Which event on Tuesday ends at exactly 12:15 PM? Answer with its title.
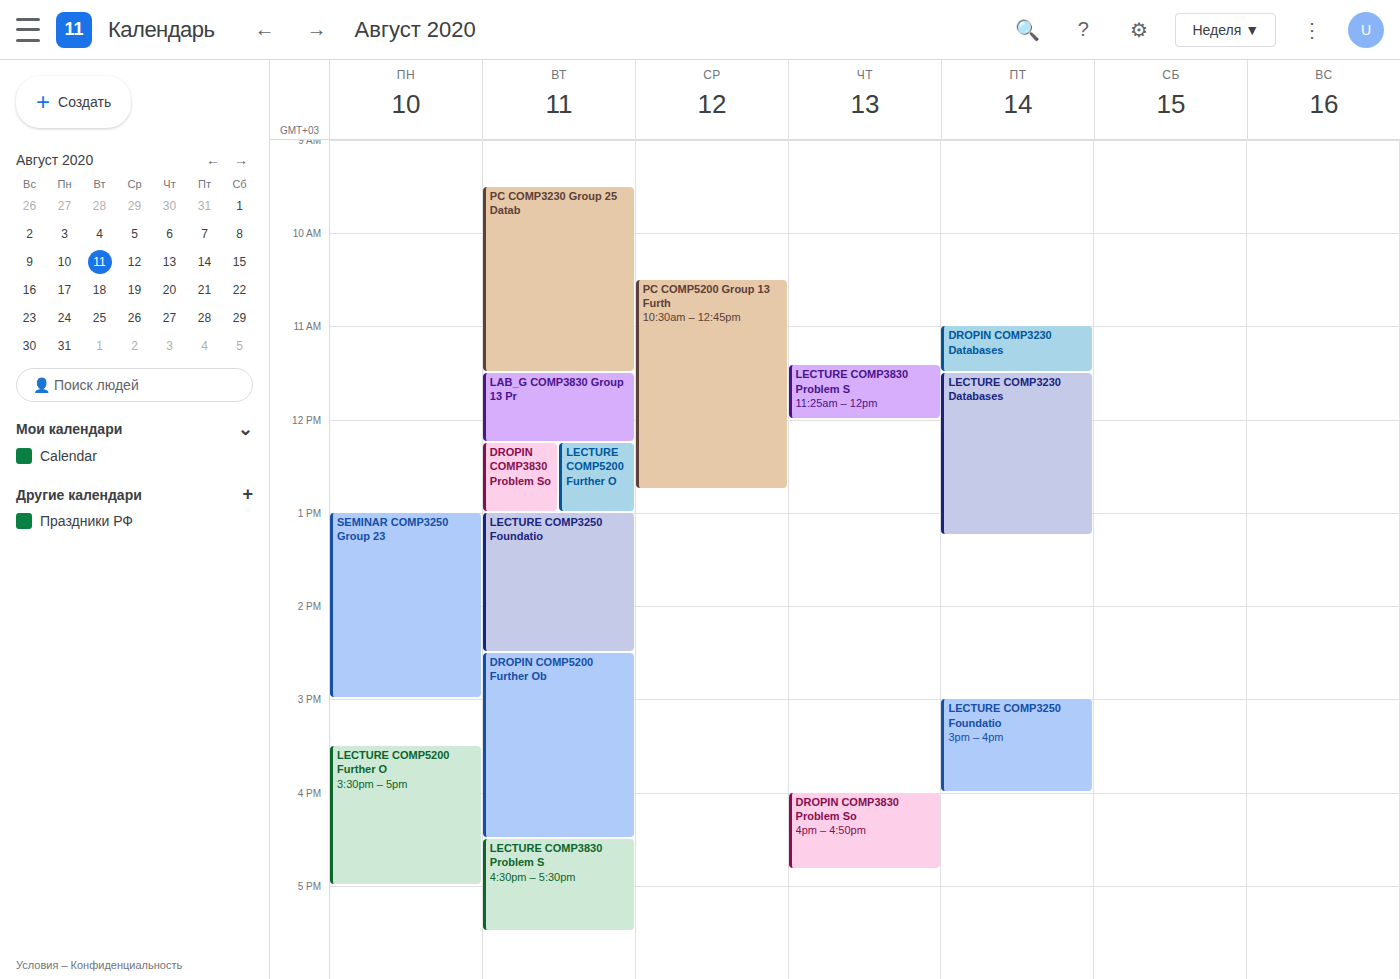
"LAB_G COMP3830 Group 13 Pr"